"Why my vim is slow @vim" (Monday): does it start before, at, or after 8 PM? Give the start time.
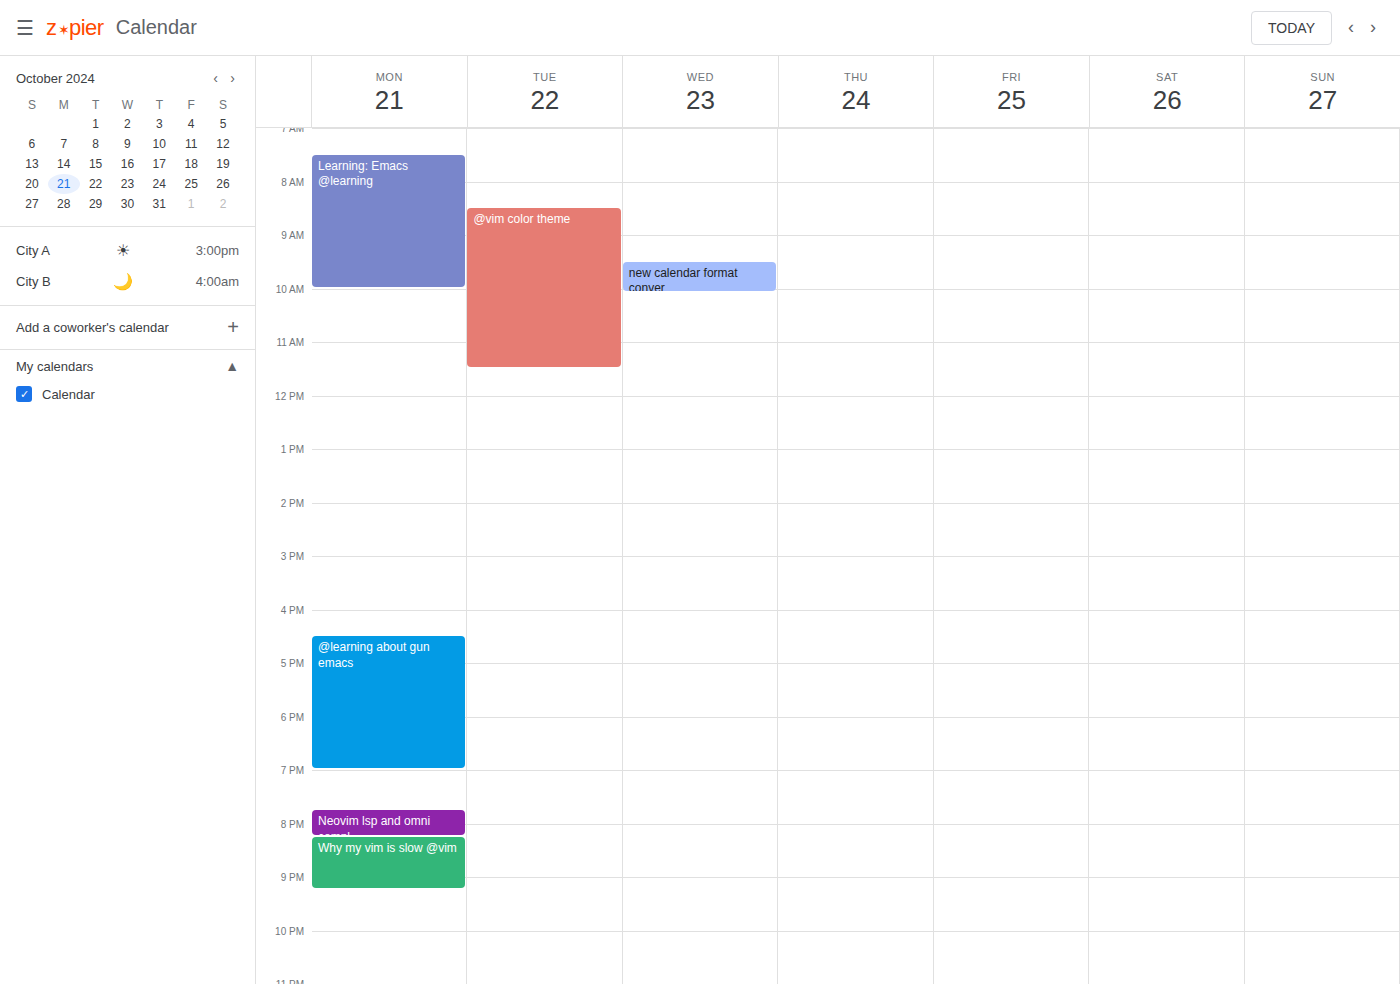
8:15 PM -- after 8 PM, 15 minutes below the 8 PM line.